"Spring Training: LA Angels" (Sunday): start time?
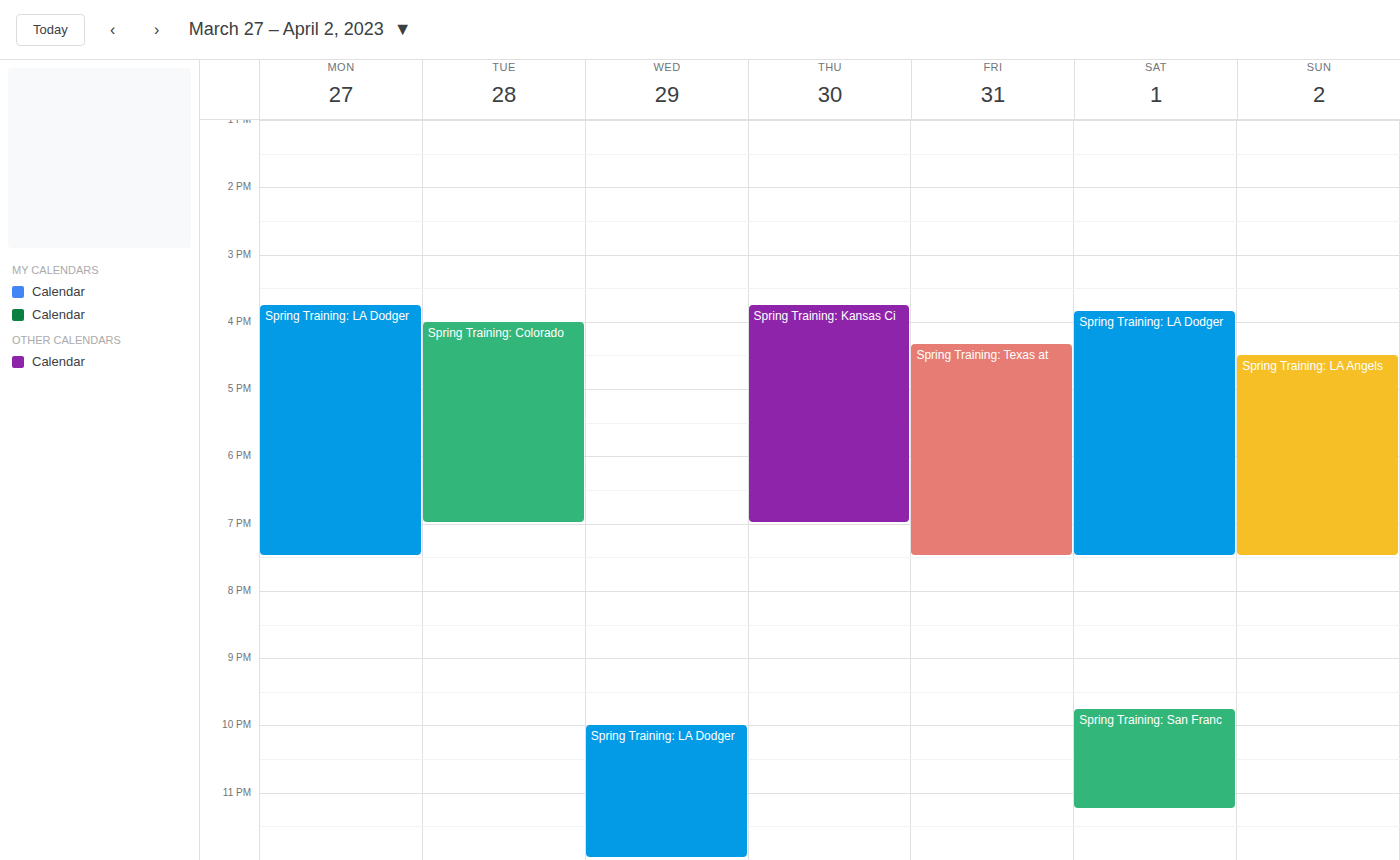
4:30 PM